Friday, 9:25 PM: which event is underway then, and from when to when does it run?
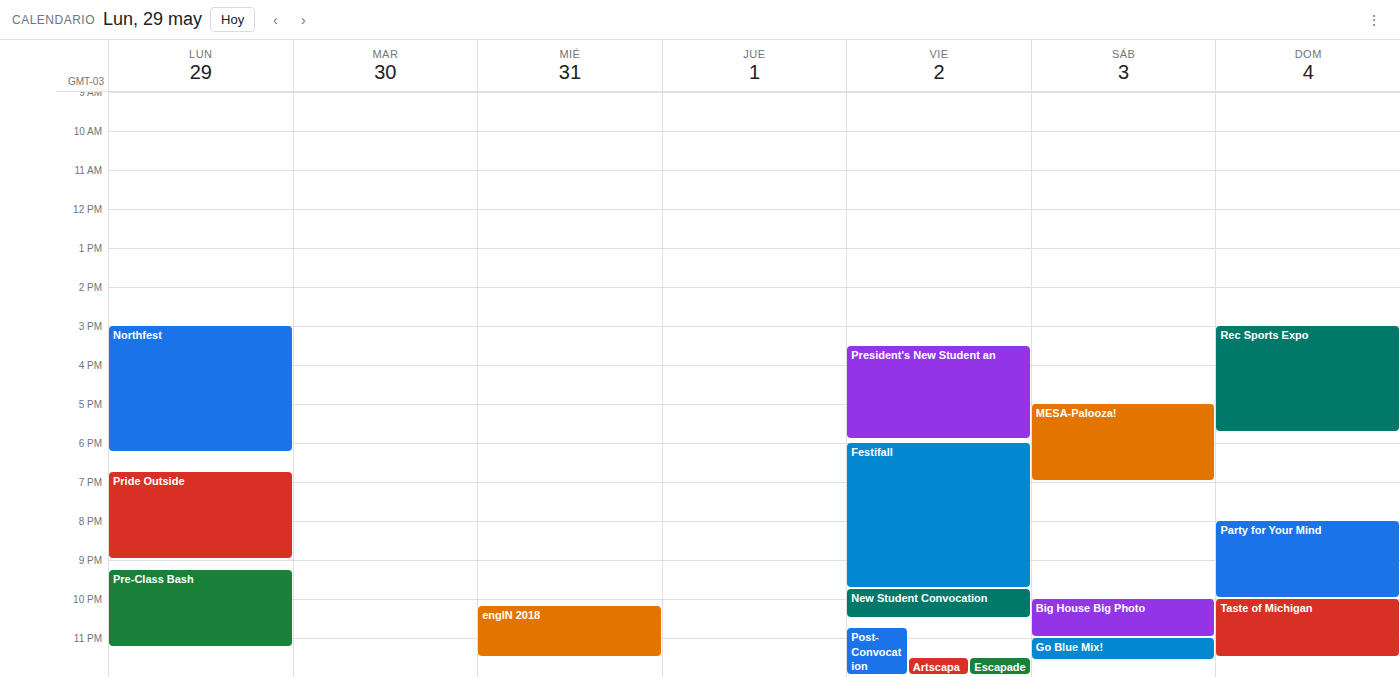
"Festifall", 6:00 PM to 9:45 PM